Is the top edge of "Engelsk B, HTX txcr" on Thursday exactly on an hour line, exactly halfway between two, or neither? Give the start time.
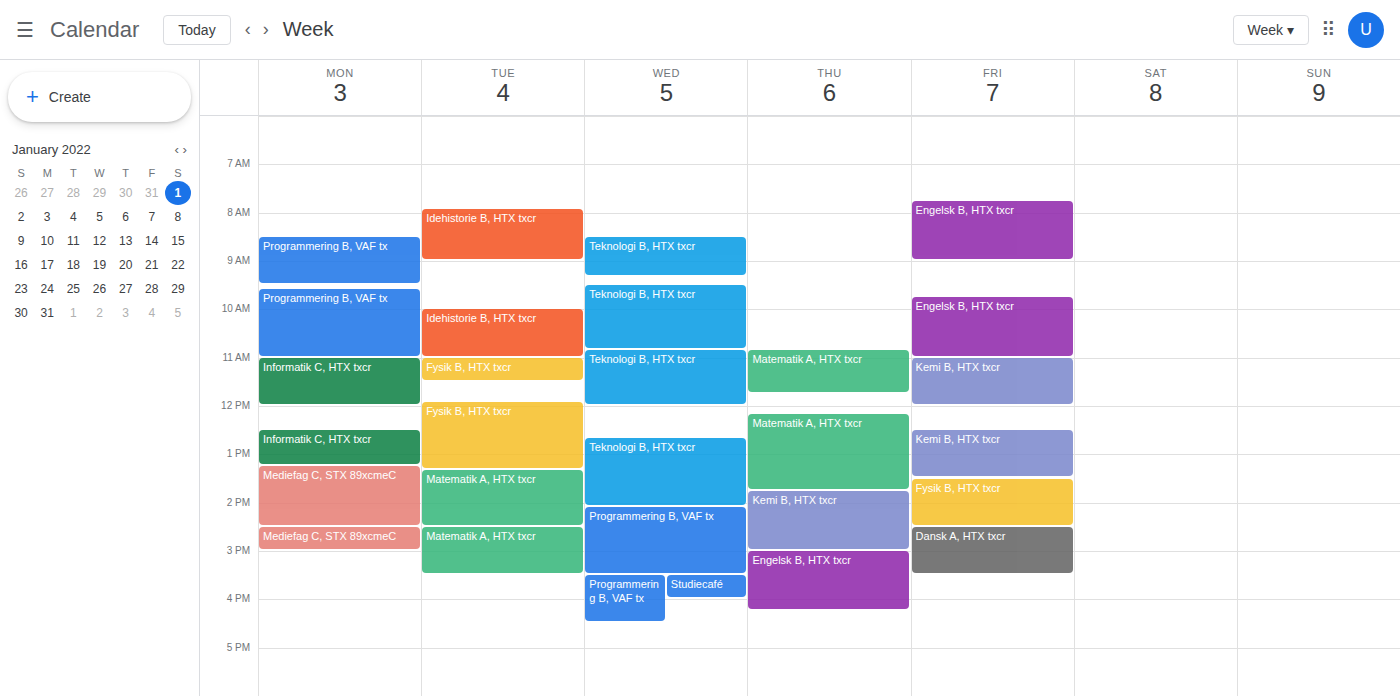
3:00 PM -- exactly on the 3 PM line.